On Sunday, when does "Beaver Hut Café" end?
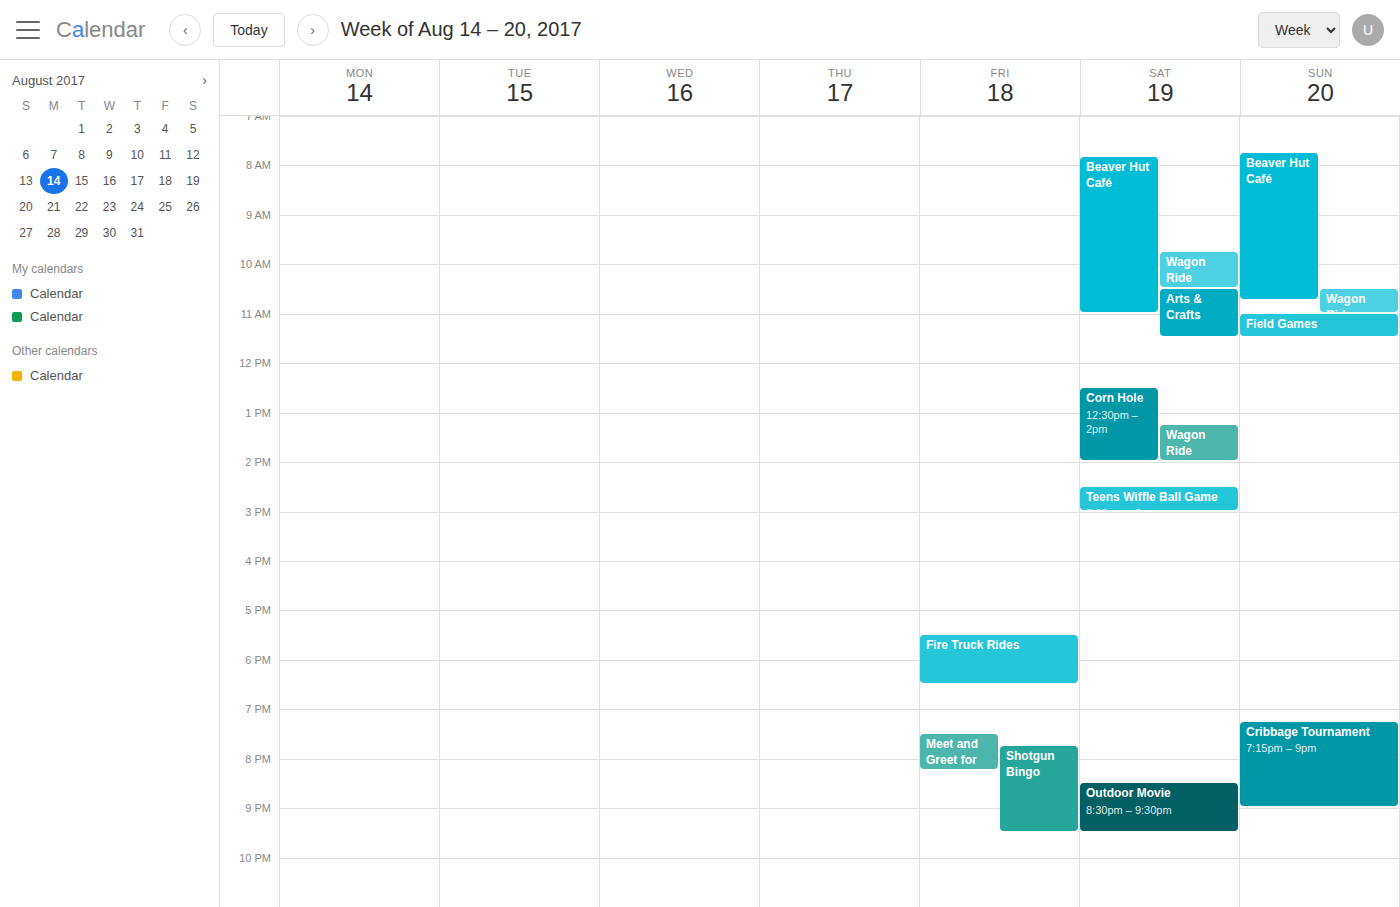
10:45 AM